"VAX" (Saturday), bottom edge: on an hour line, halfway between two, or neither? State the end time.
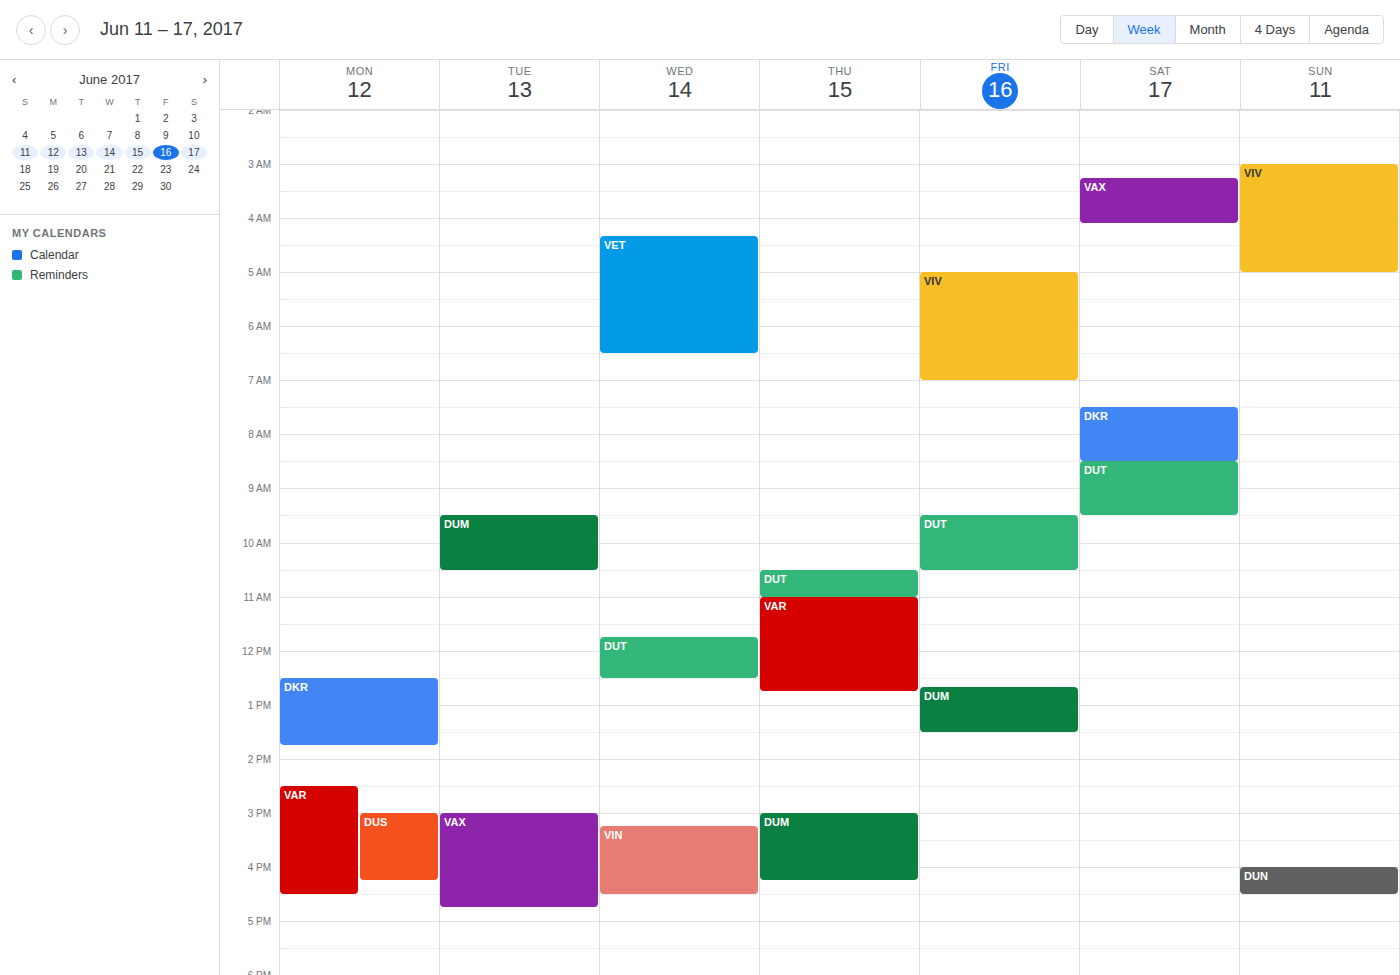
4:05 AM -- neither: 5 minutes below the 4 AM line and 55 minutes above the 5 AM line.